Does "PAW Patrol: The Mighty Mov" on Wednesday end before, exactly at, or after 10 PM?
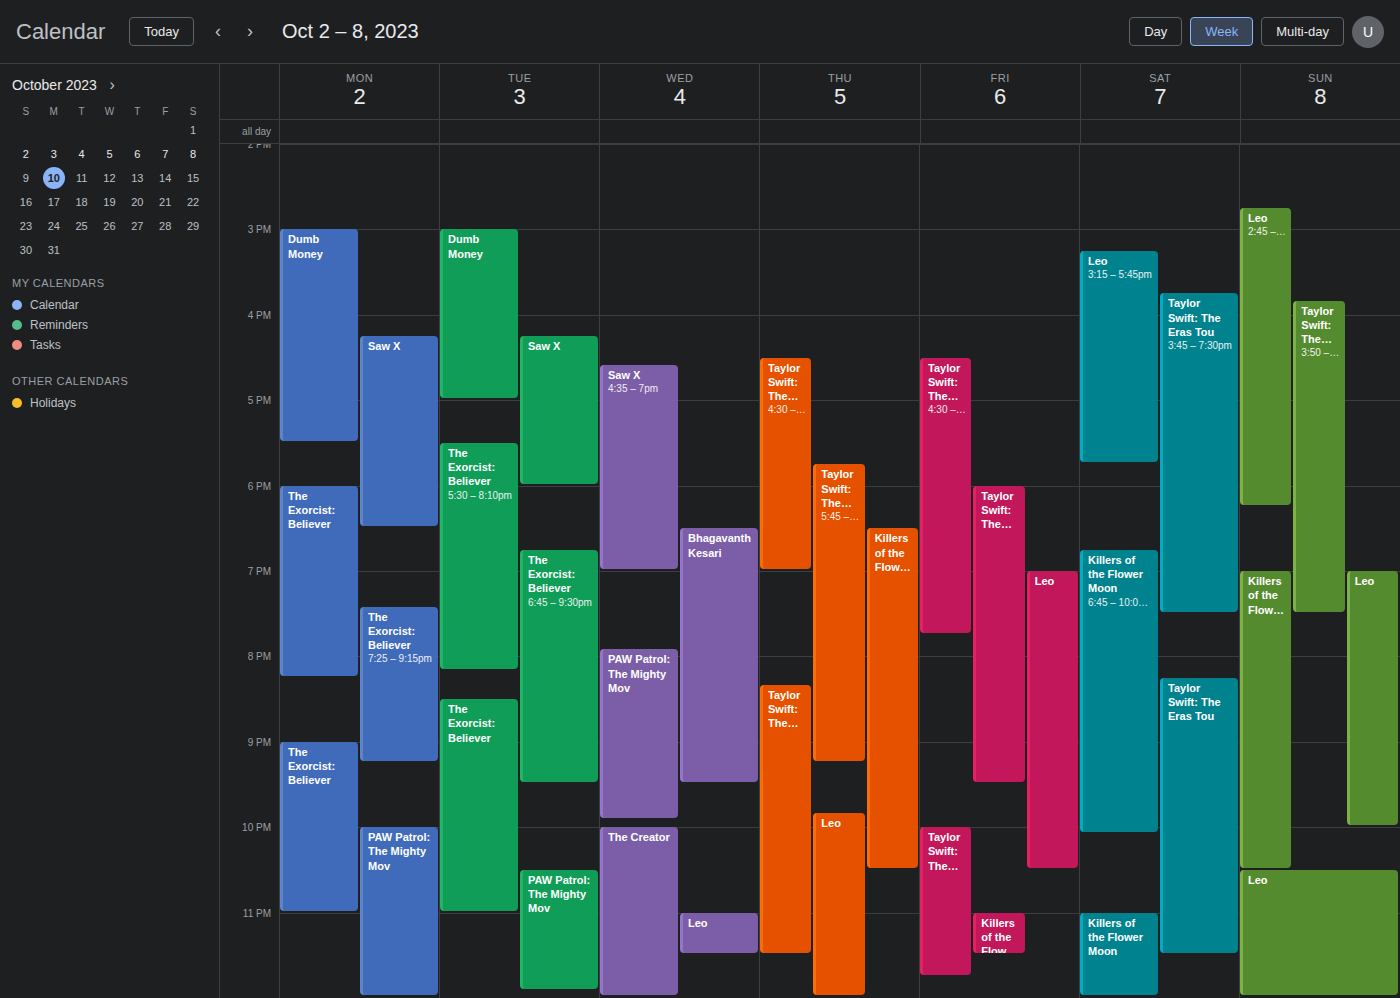
9:55 PM -- before 10 PM, 5 minutes above the 10 PM line.